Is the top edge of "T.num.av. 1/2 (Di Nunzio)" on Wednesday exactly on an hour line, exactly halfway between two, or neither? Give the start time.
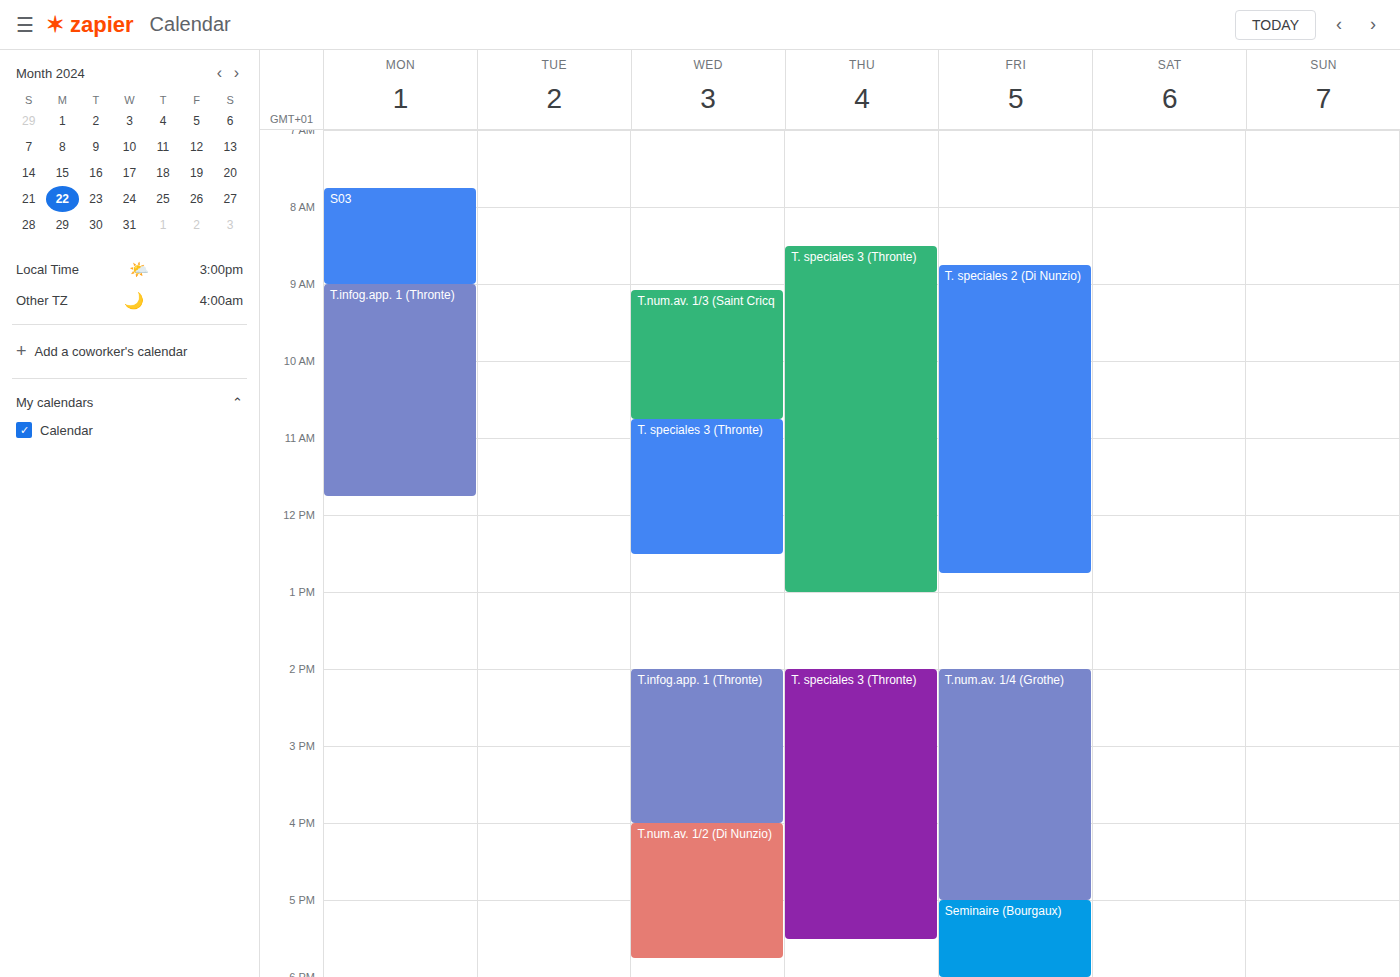
16:00 -- exactly on the 16:00 line.